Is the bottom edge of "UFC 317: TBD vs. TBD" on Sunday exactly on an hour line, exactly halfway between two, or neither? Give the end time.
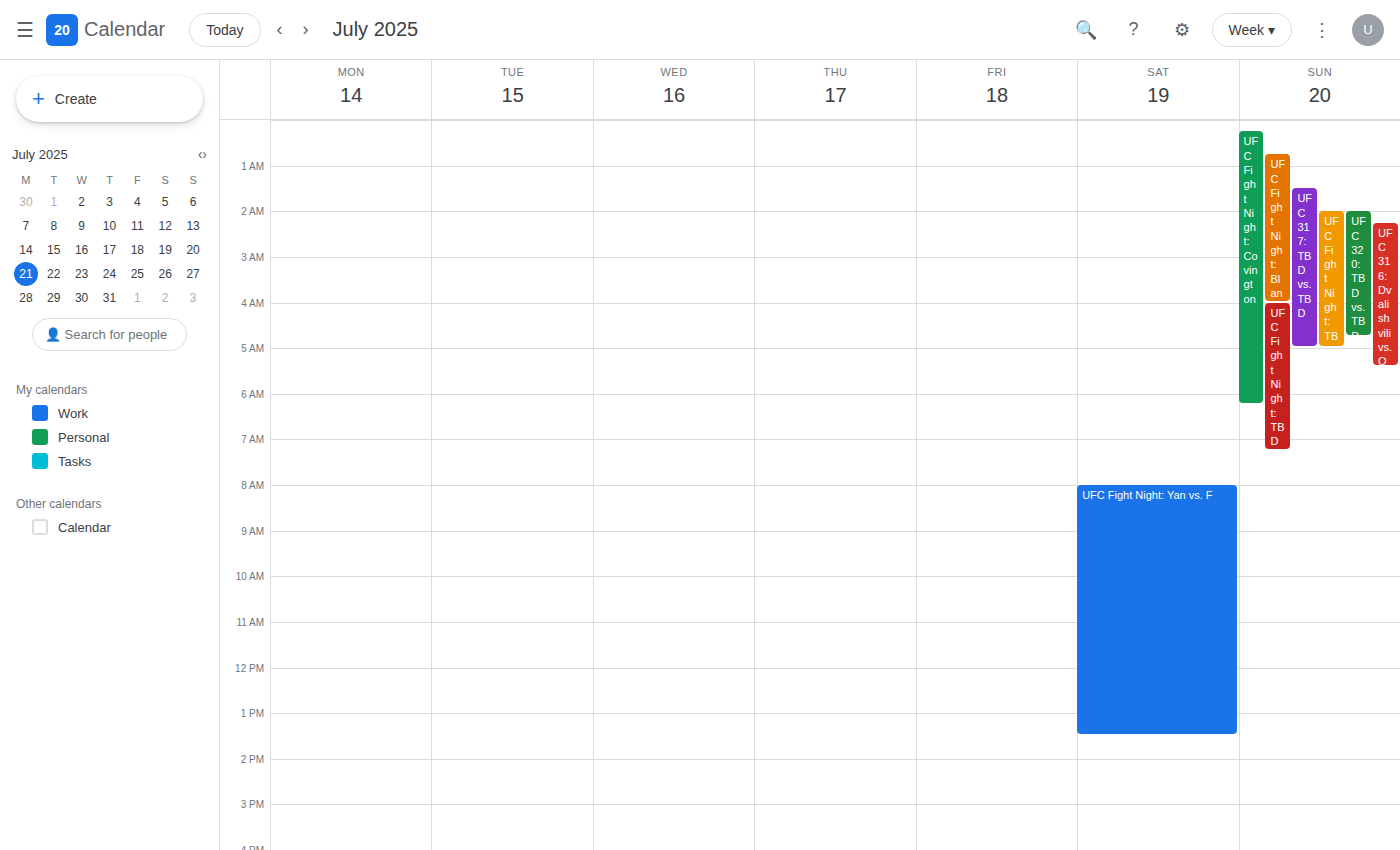
05:00 -- exactly on the 05:00 line.